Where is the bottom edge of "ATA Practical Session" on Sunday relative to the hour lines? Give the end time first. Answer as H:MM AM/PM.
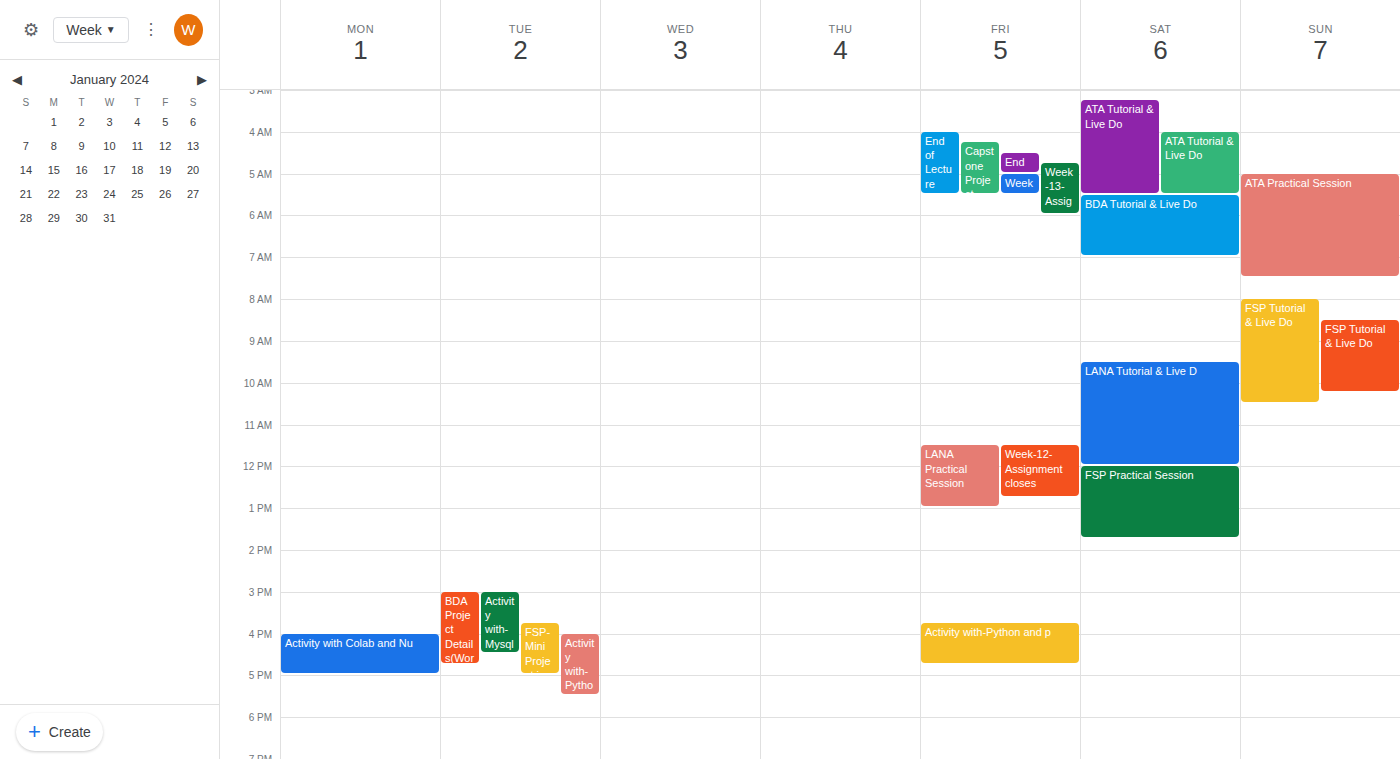
7:30 AM -- halfway between the 7 AM and 8 AM lines.